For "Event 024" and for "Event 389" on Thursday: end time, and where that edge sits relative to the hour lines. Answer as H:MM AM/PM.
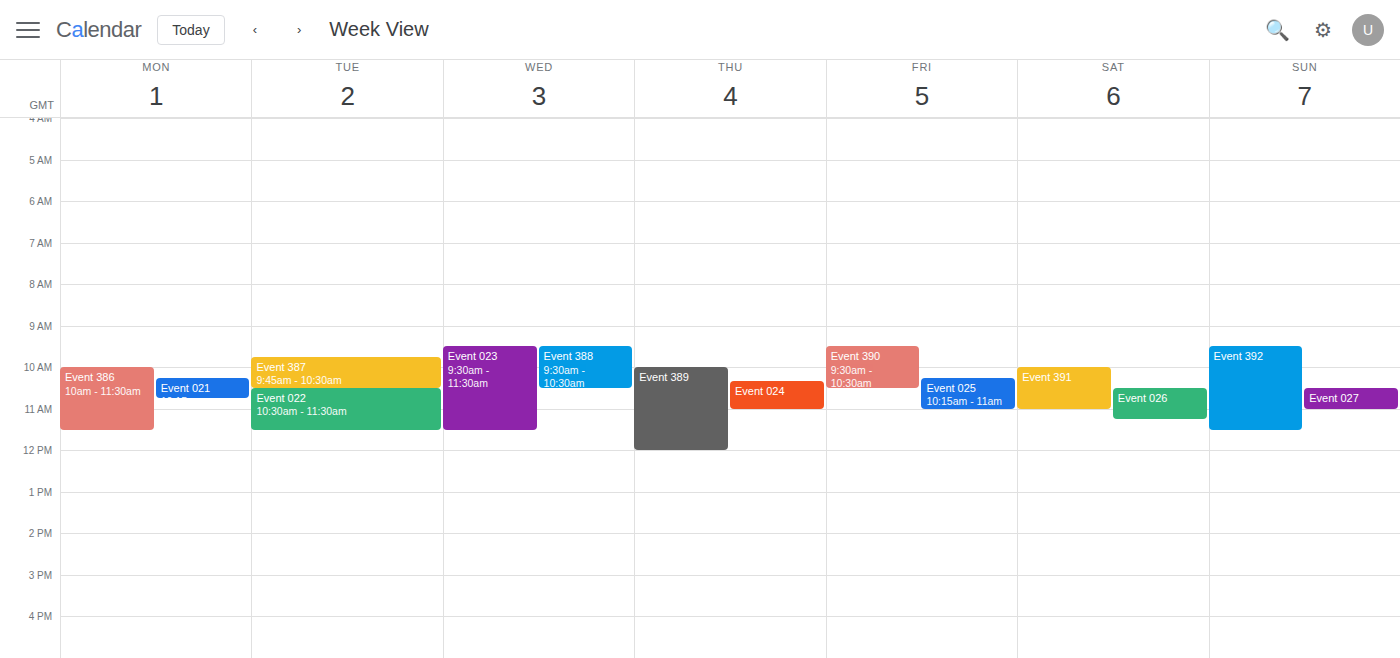
"Event 024": 11:00 AM, exactly on the 11 AM line. "Event 389": 12:00 PM, exactly on the 12 PM line.